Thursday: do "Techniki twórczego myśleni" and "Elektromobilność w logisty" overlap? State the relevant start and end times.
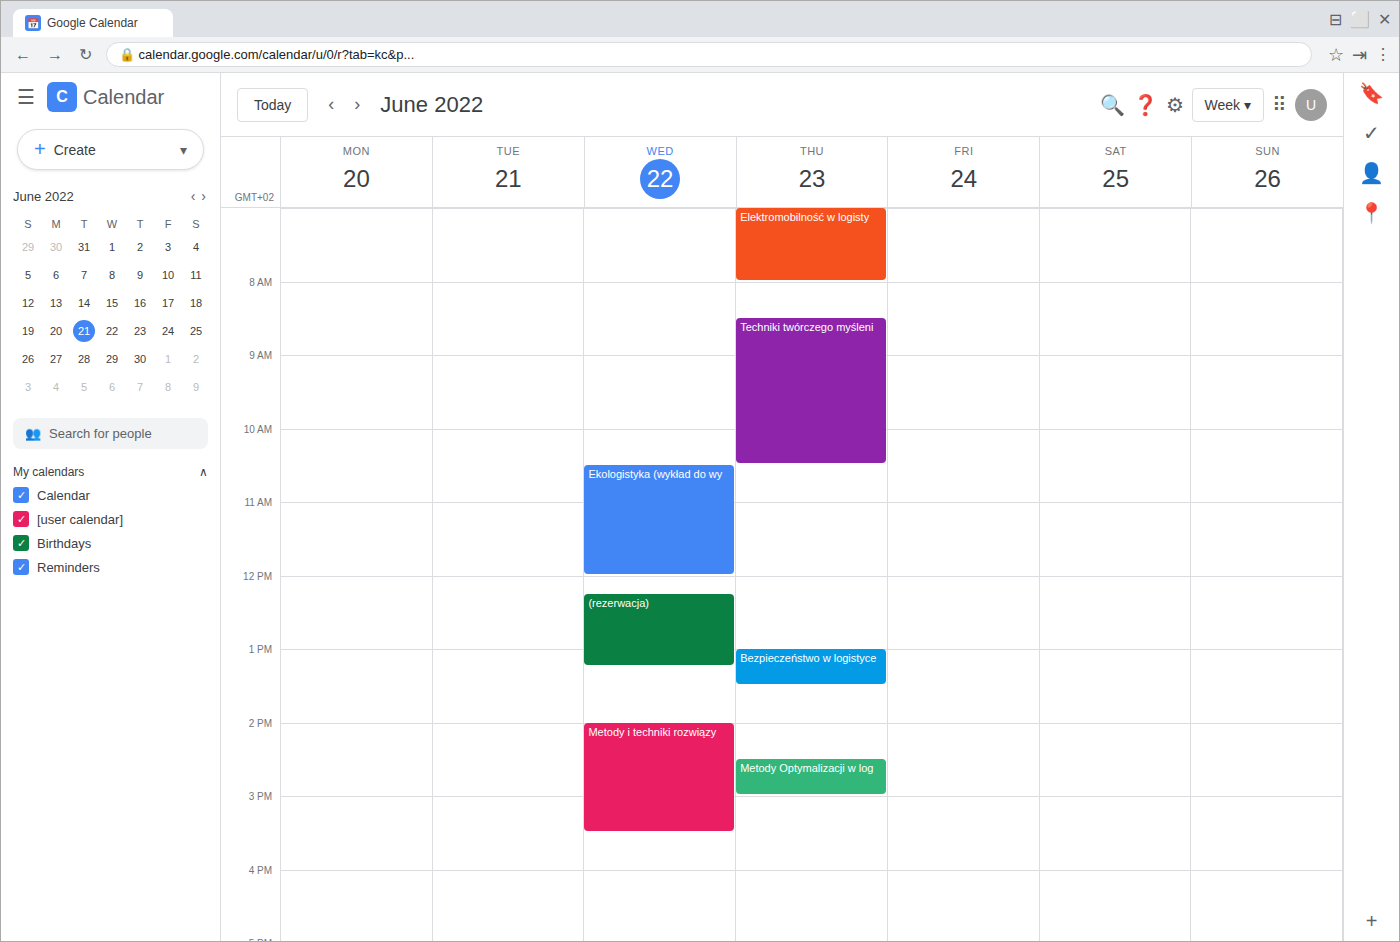
"Elektromobilność w logisty" ends at 8:00 AM and "Techniki twórczego myśleni" starts at 8:30 AM -- no overlap.